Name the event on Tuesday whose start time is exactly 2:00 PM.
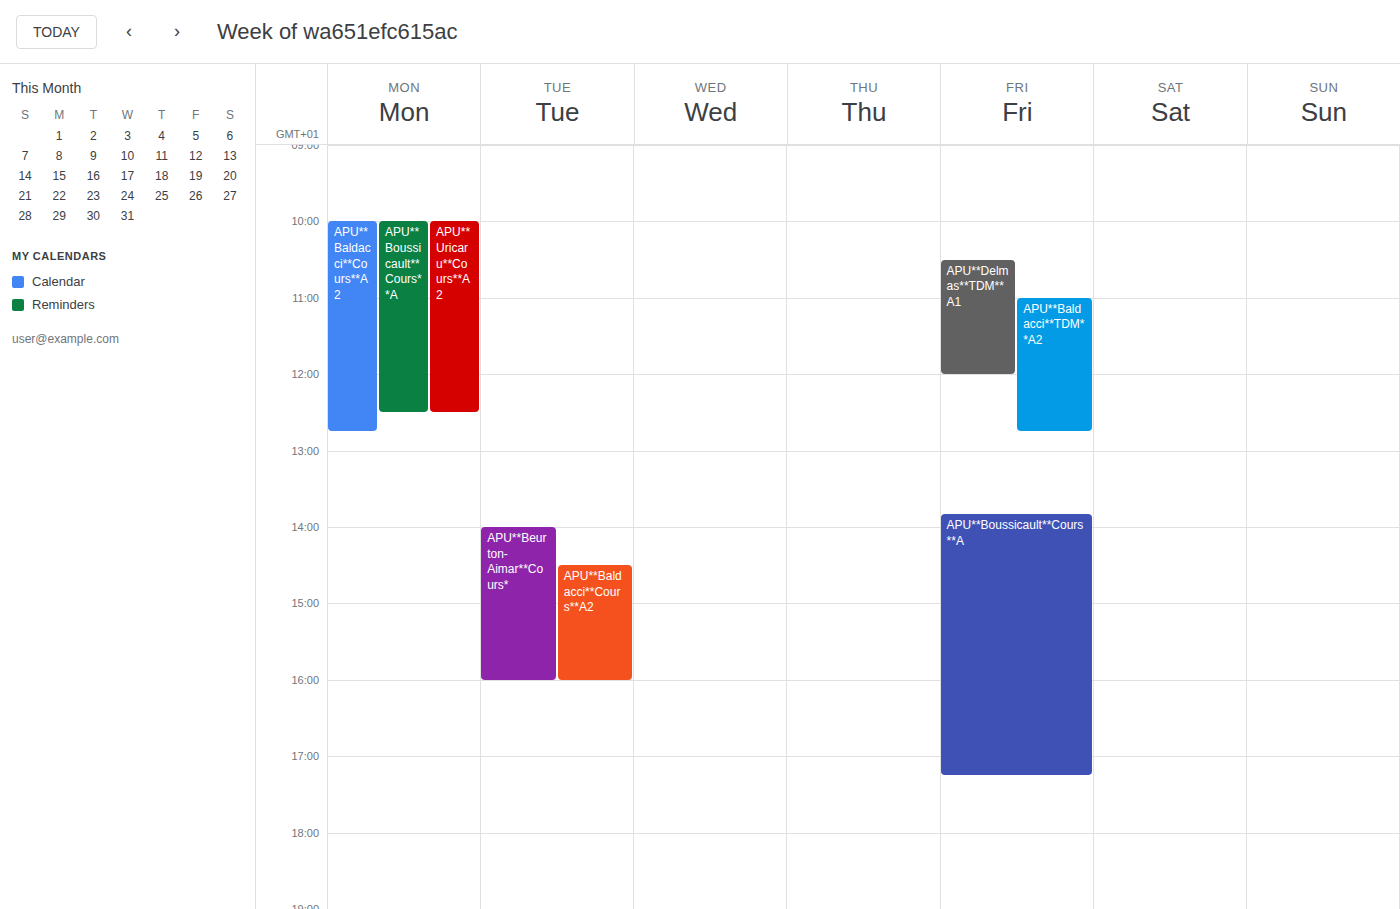
"APU**Beurton-Aimar**Cours*"